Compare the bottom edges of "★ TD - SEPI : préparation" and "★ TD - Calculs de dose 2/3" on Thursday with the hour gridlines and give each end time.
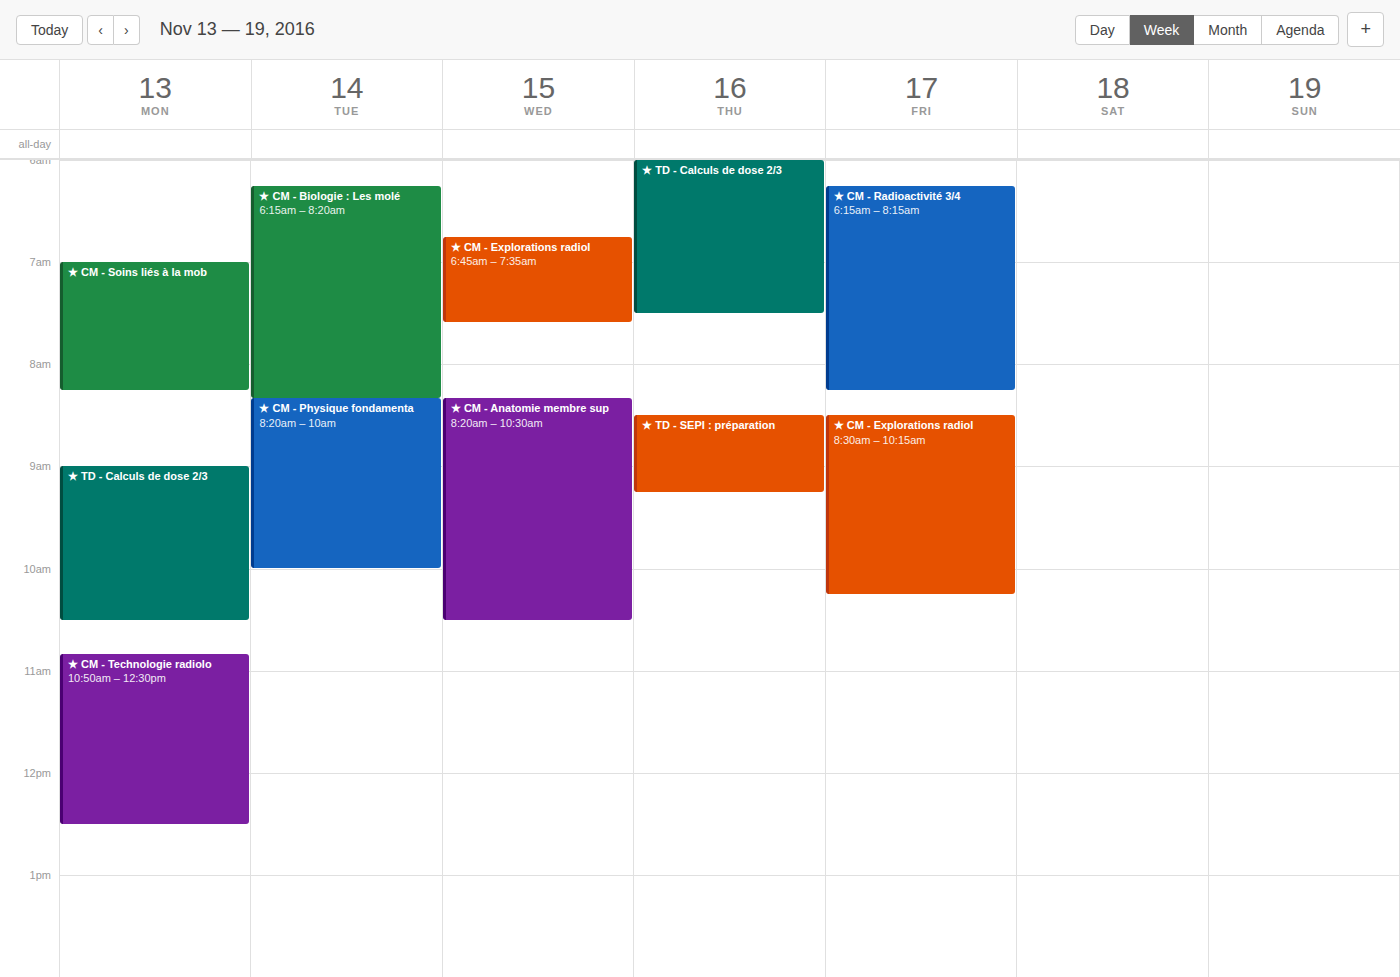
"★ TD - SEPI : préparation": 9:15 AM, neither: a quarter of the way from the 9 AM line to the 10 AM line. "★ TD - Calculs de dose 2/3": 7:30 AM, halfway between the 7 AM and 8 AM lines.